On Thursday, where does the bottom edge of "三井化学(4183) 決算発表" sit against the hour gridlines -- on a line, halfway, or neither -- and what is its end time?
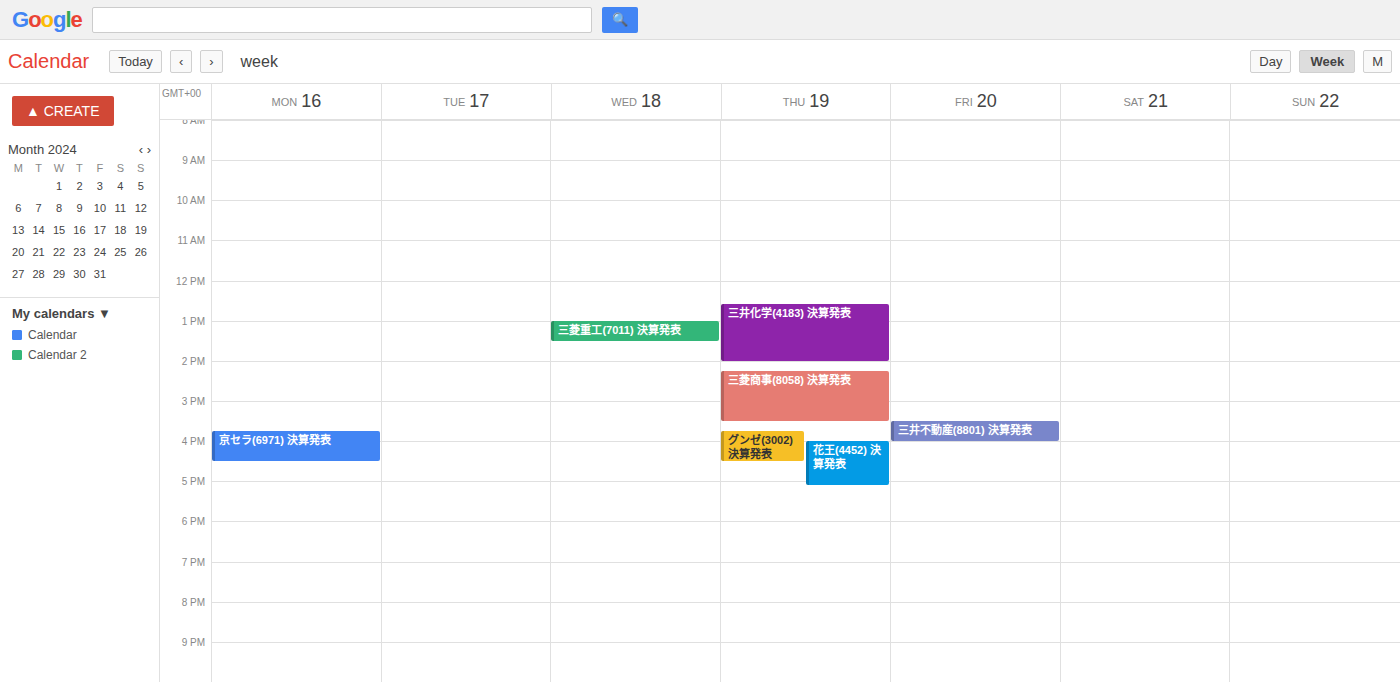
2:00 PM -- exactly on the 2 PM line.